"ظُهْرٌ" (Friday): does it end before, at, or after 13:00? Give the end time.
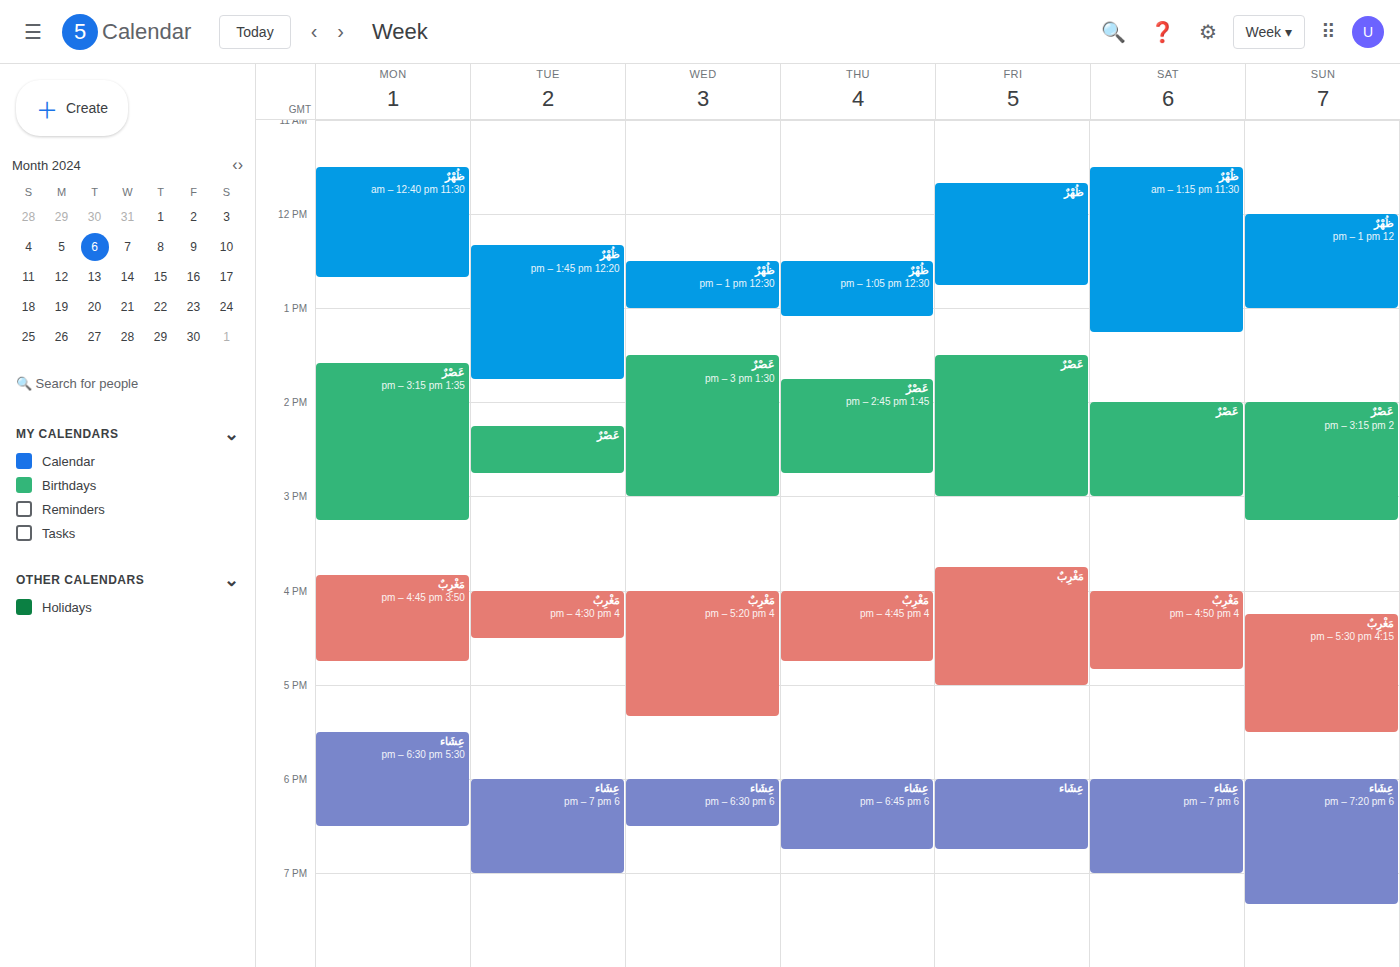
12:45 -- before 13:00, 15 minutes above the 13:00 line.